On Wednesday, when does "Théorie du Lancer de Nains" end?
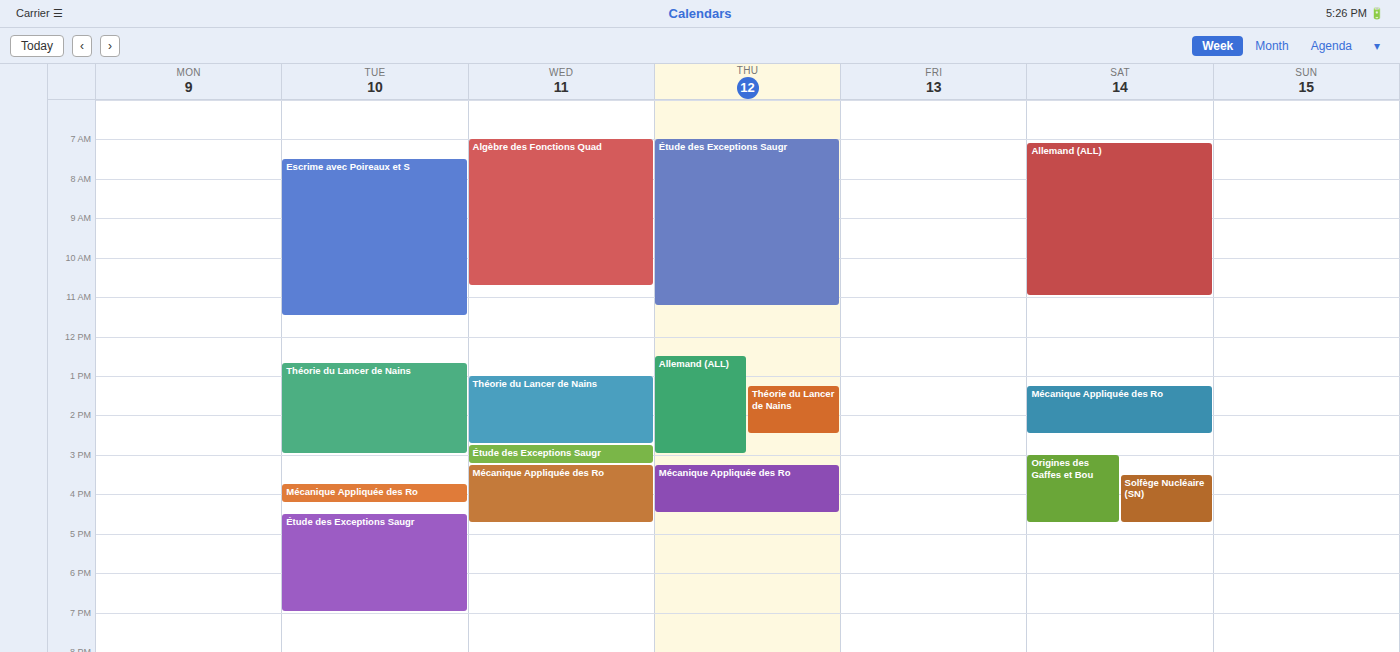
2:45 PM